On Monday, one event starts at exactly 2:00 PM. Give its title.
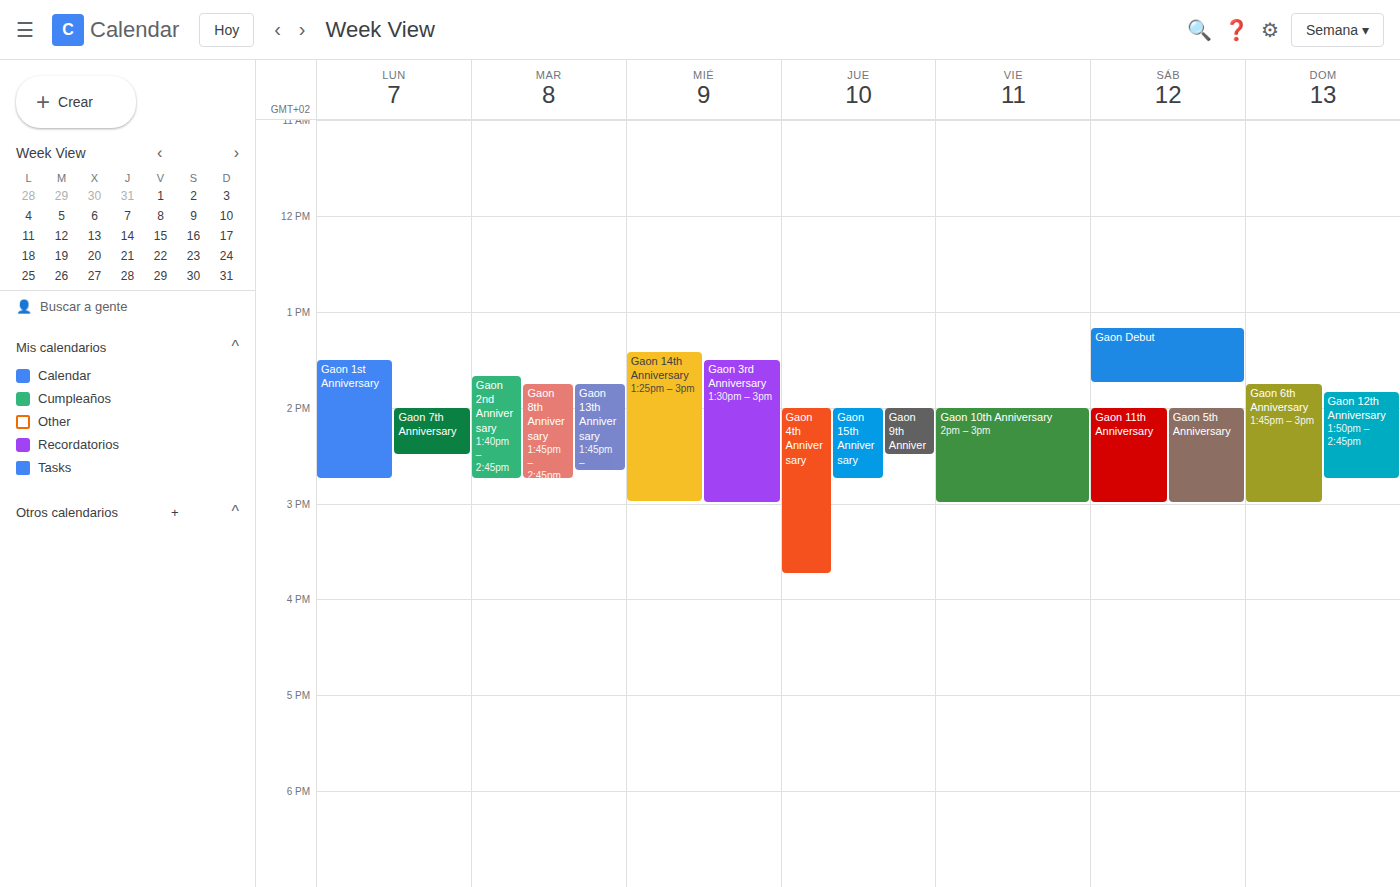
"Gaon 7th Anniversary"